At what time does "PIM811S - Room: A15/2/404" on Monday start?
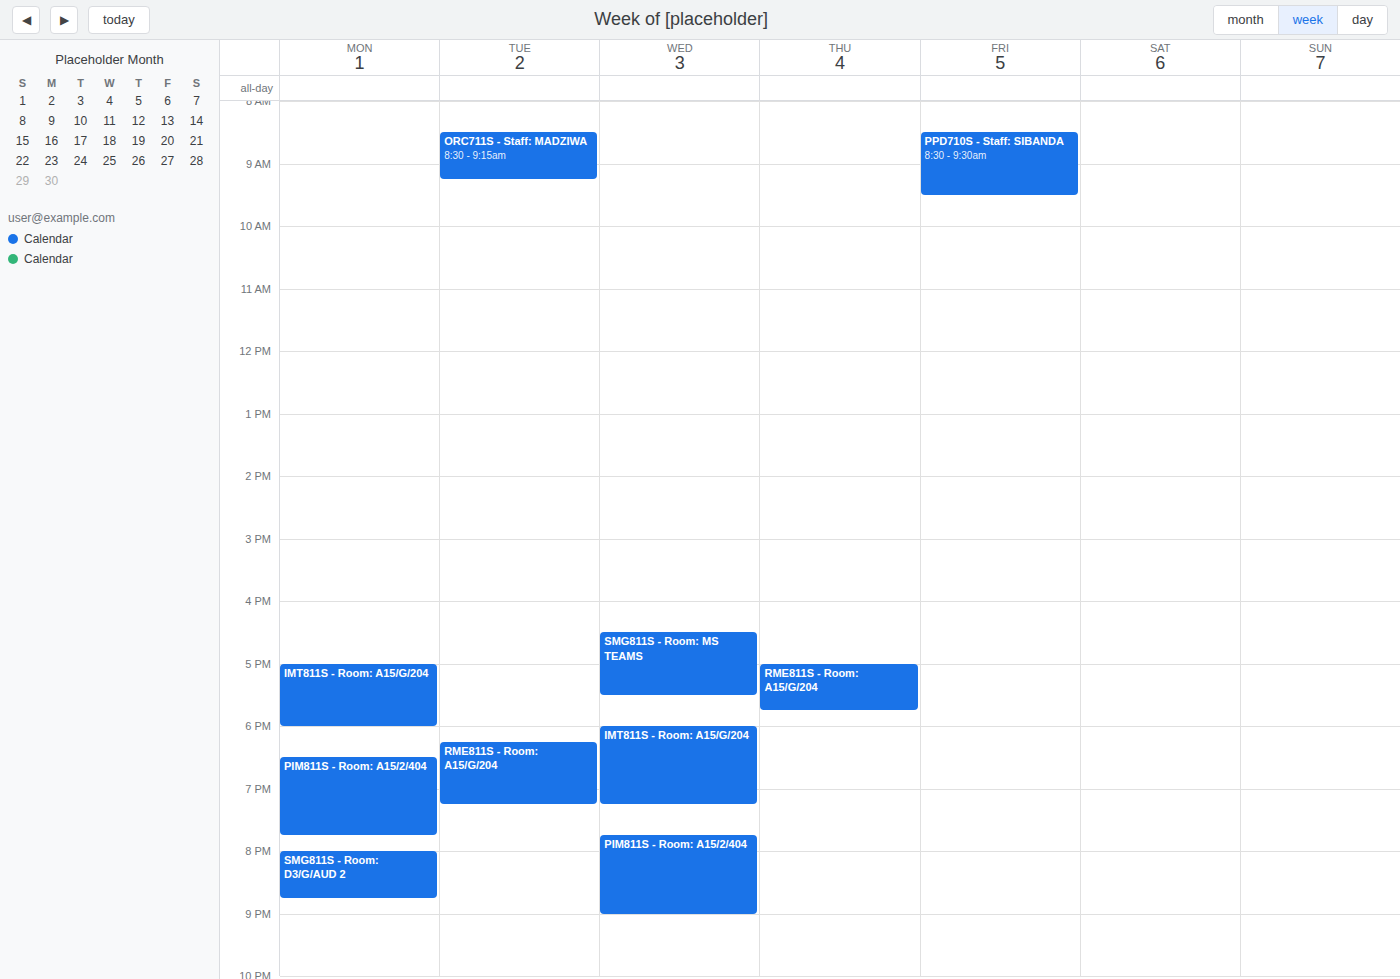
6:30 PM